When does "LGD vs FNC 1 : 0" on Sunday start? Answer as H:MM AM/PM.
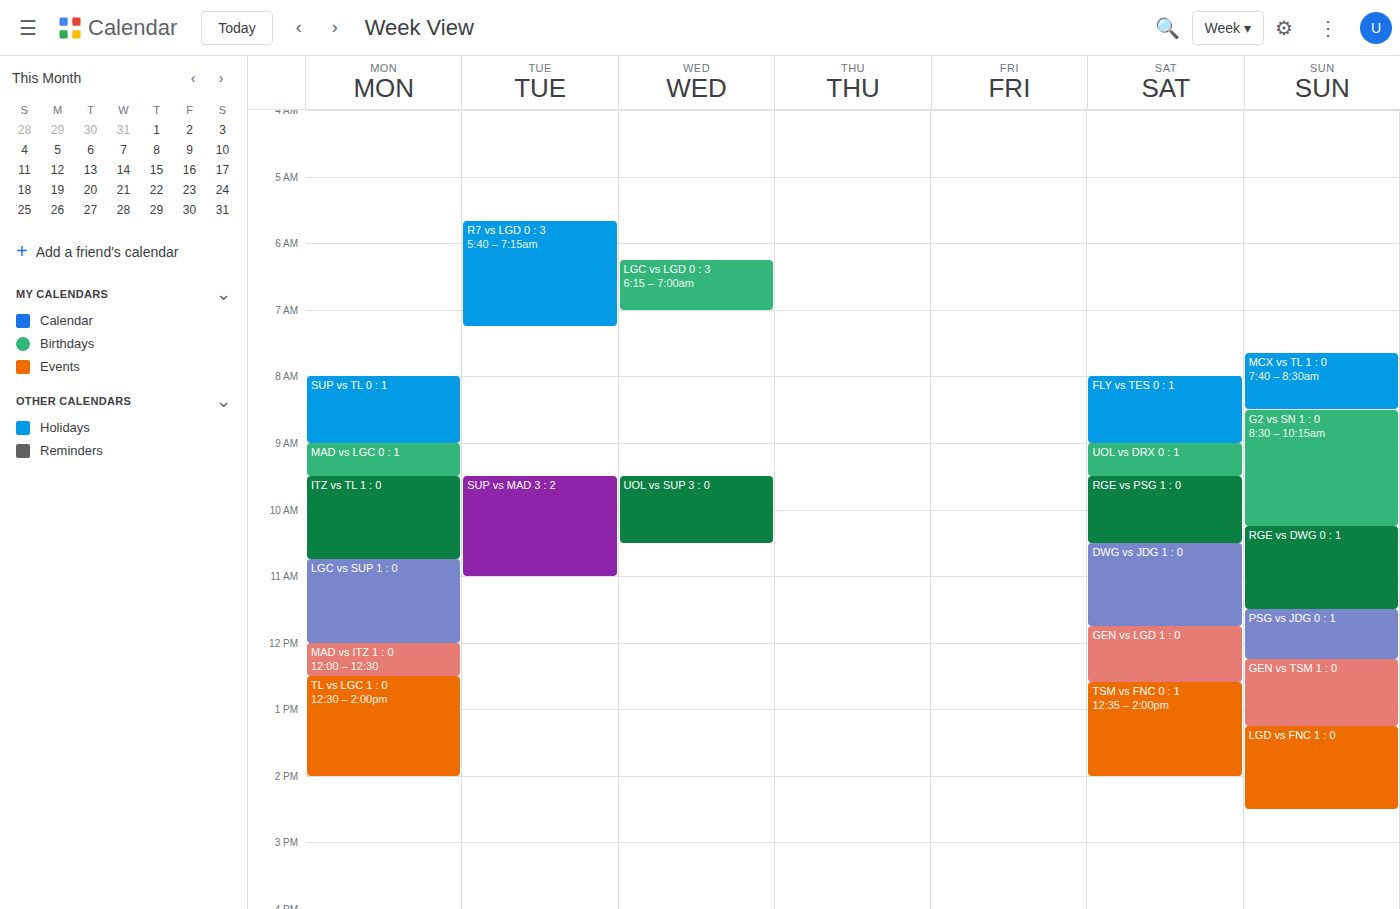
1:15 PM